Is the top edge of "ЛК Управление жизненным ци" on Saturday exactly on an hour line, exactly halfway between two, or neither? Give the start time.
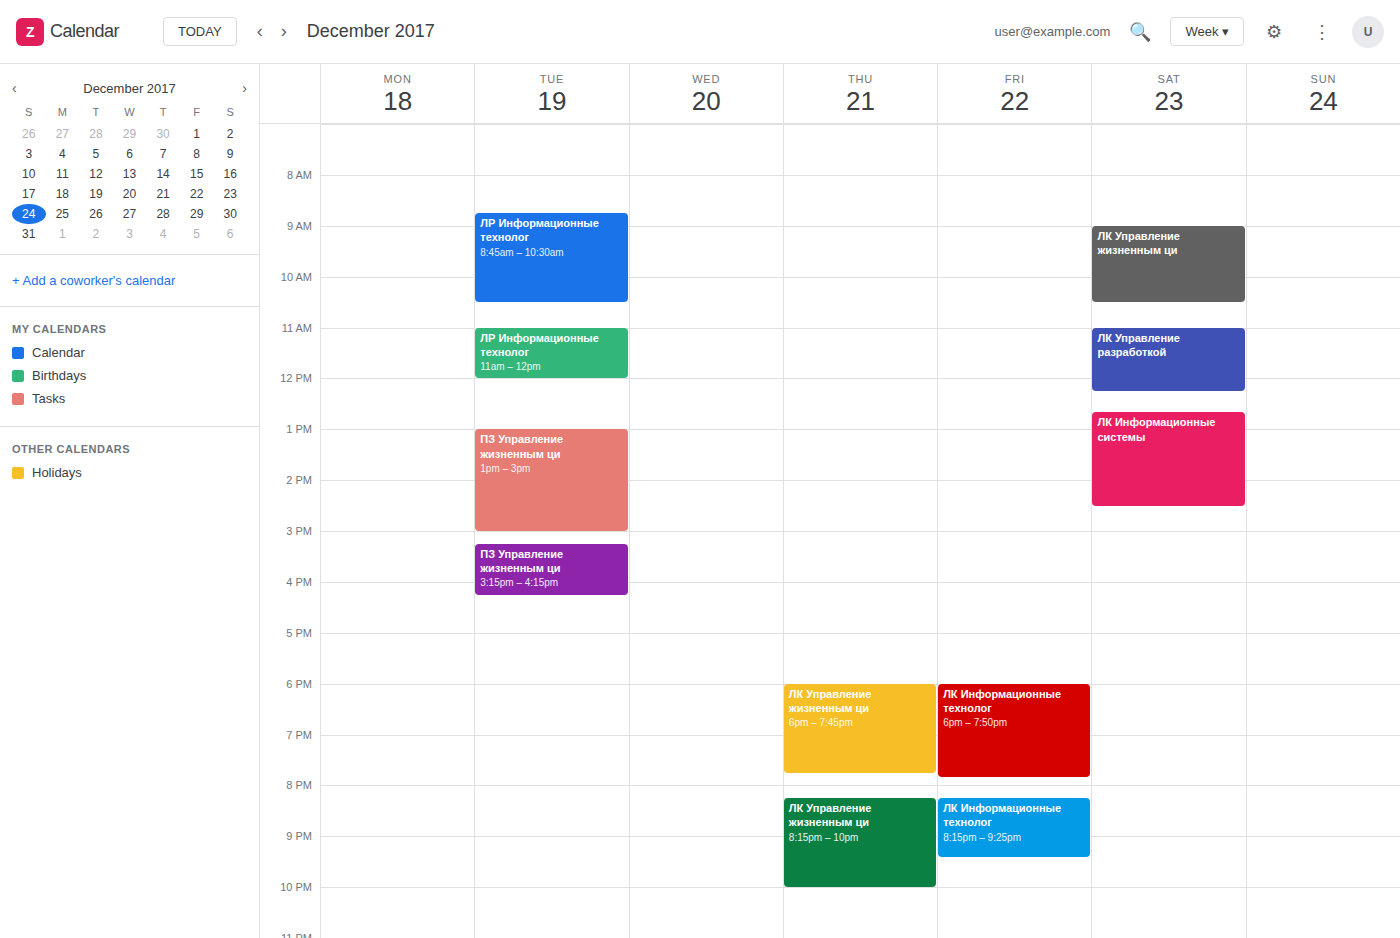
9:00 AM -- exactly on the 9 AM line.